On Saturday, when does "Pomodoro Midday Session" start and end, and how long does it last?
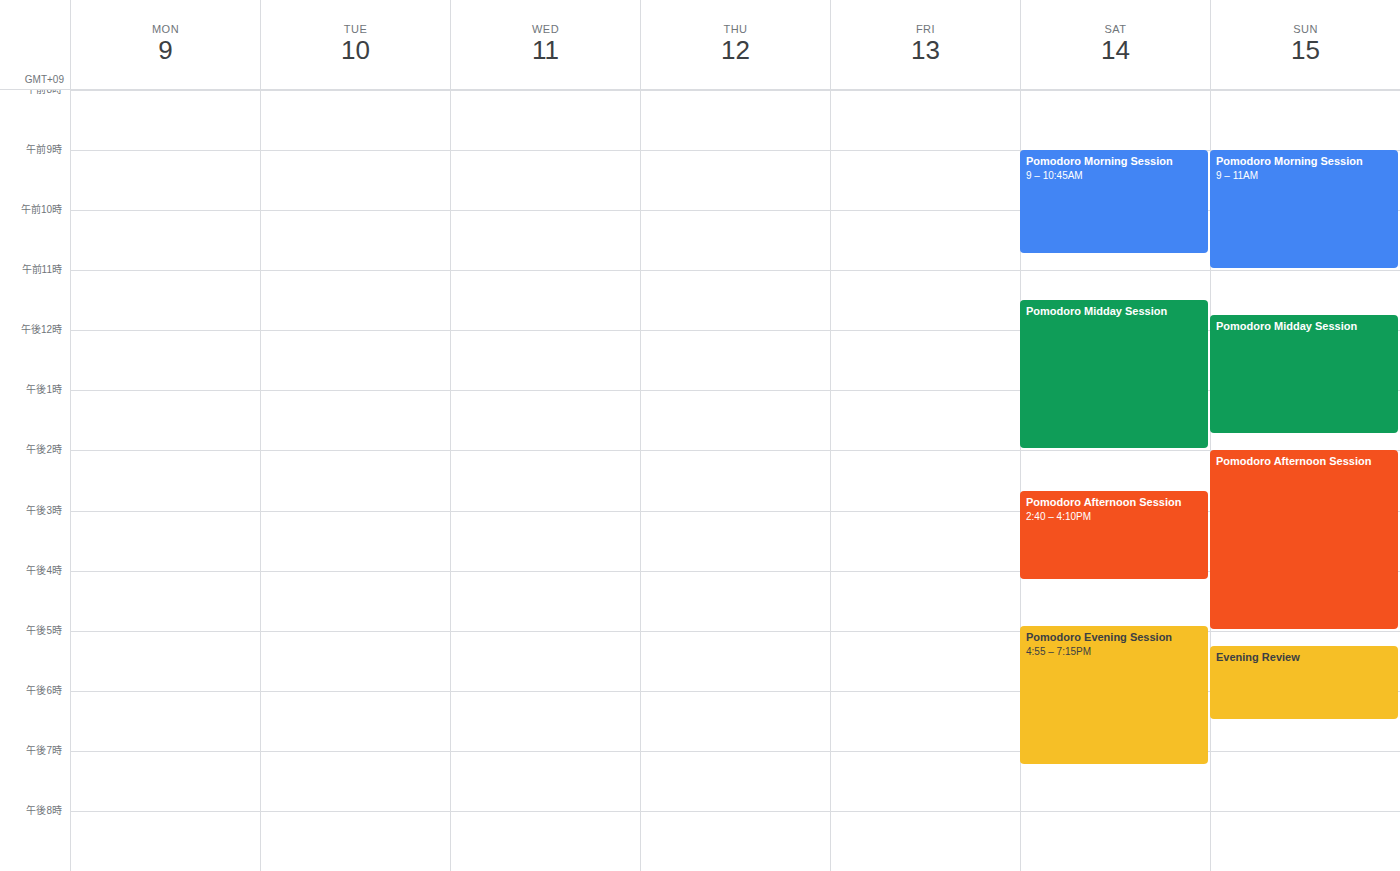
11:30 AM to 2:00 PM, 2 hours 30 minutes